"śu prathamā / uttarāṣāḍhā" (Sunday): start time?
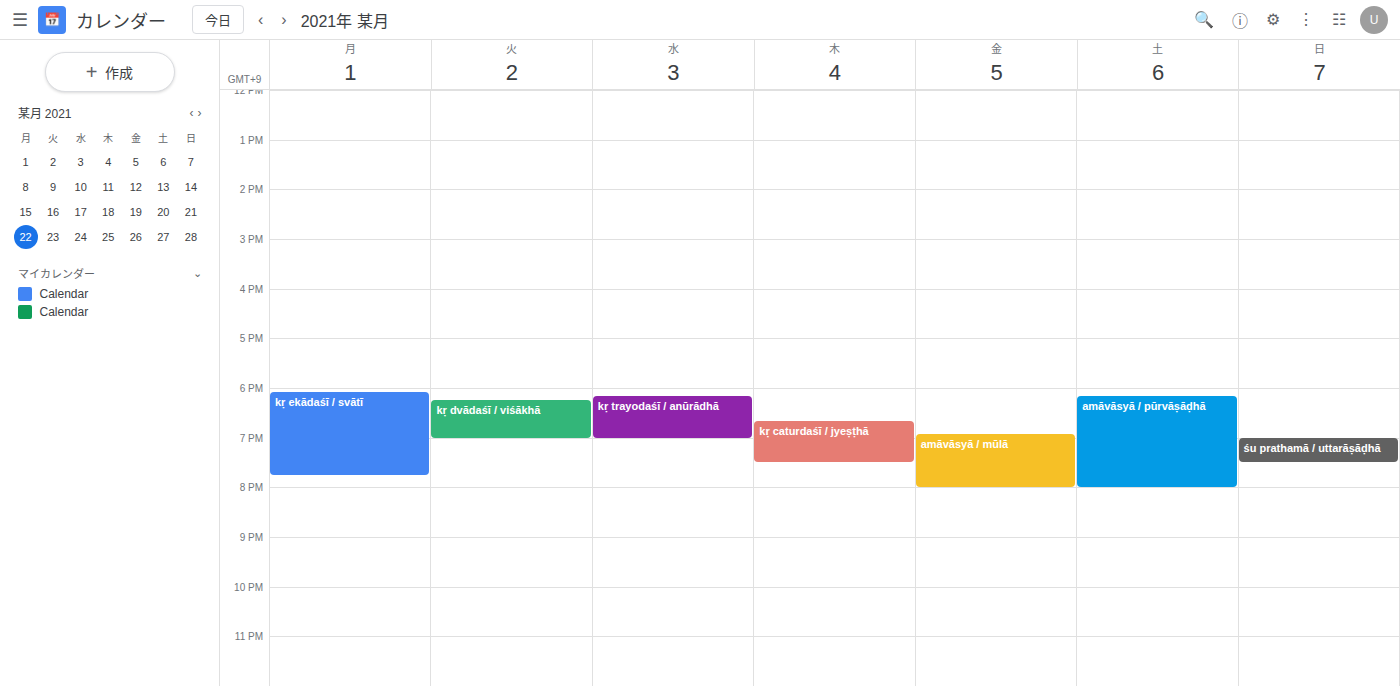
7:00 PM